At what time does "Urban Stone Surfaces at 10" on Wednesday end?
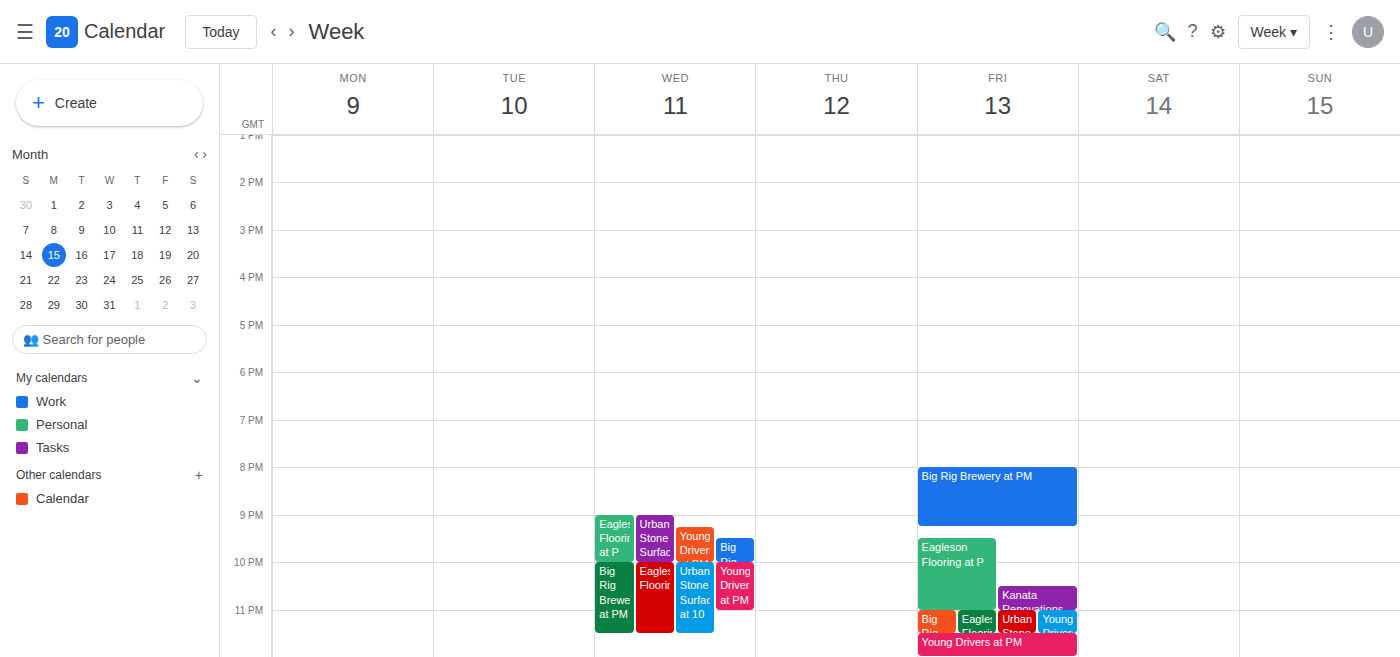
11:30 PM